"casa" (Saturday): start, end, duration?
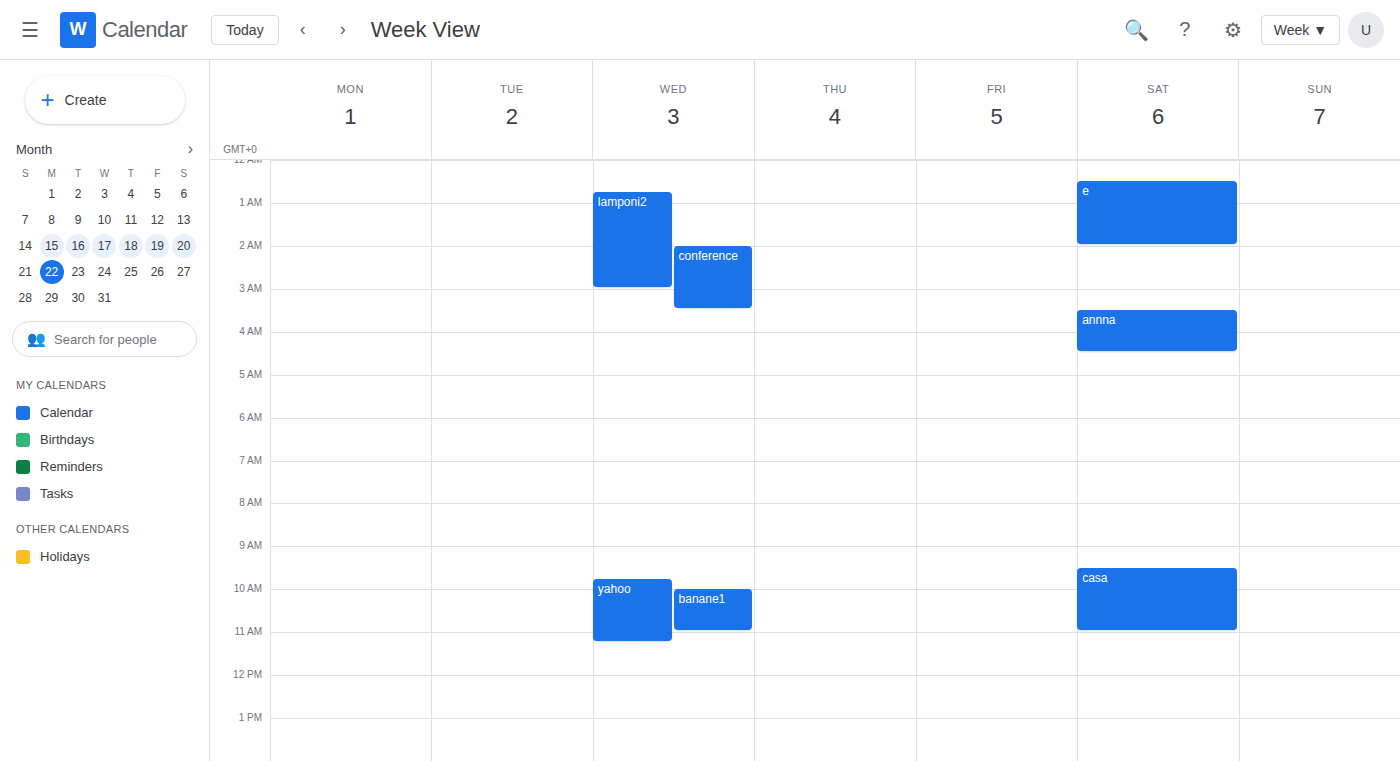
09:30 to 11:00, 1 hour 30 minutes